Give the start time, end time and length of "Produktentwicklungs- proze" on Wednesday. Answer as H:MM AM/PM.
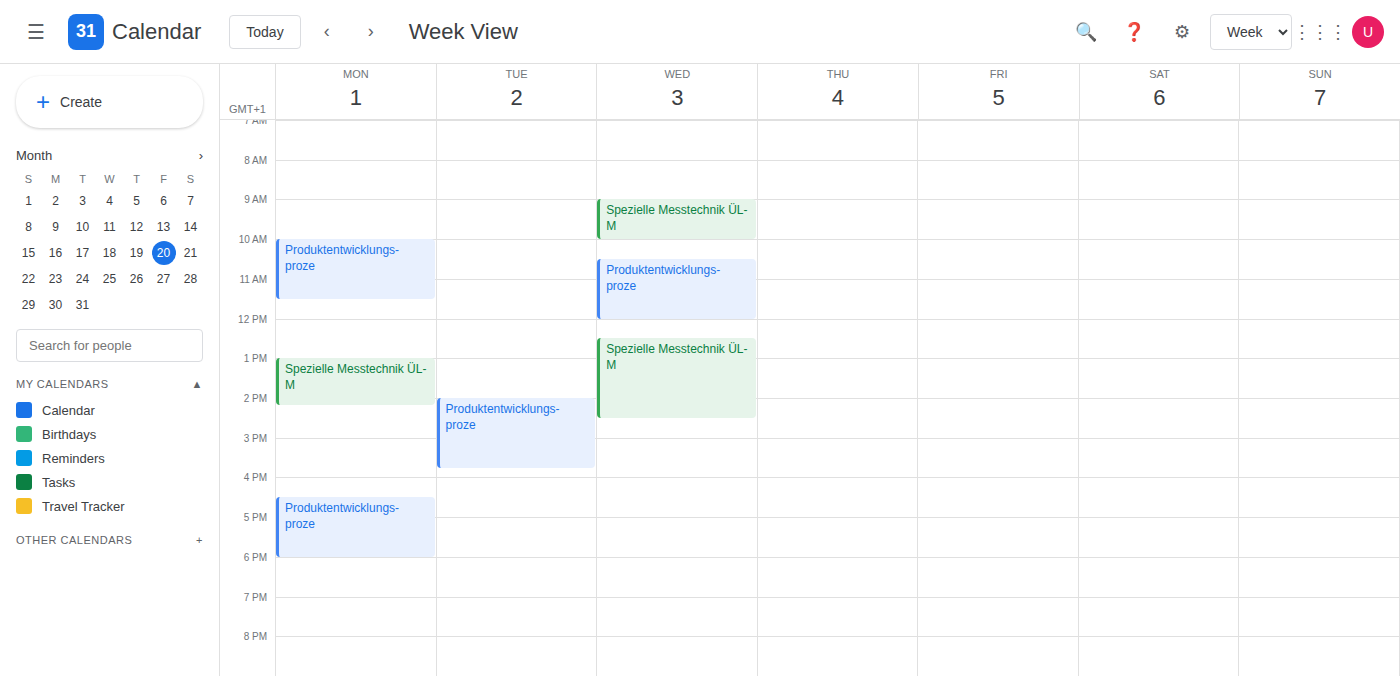
10:30 AM to 12:00 PM, 1 hour 30 minutes